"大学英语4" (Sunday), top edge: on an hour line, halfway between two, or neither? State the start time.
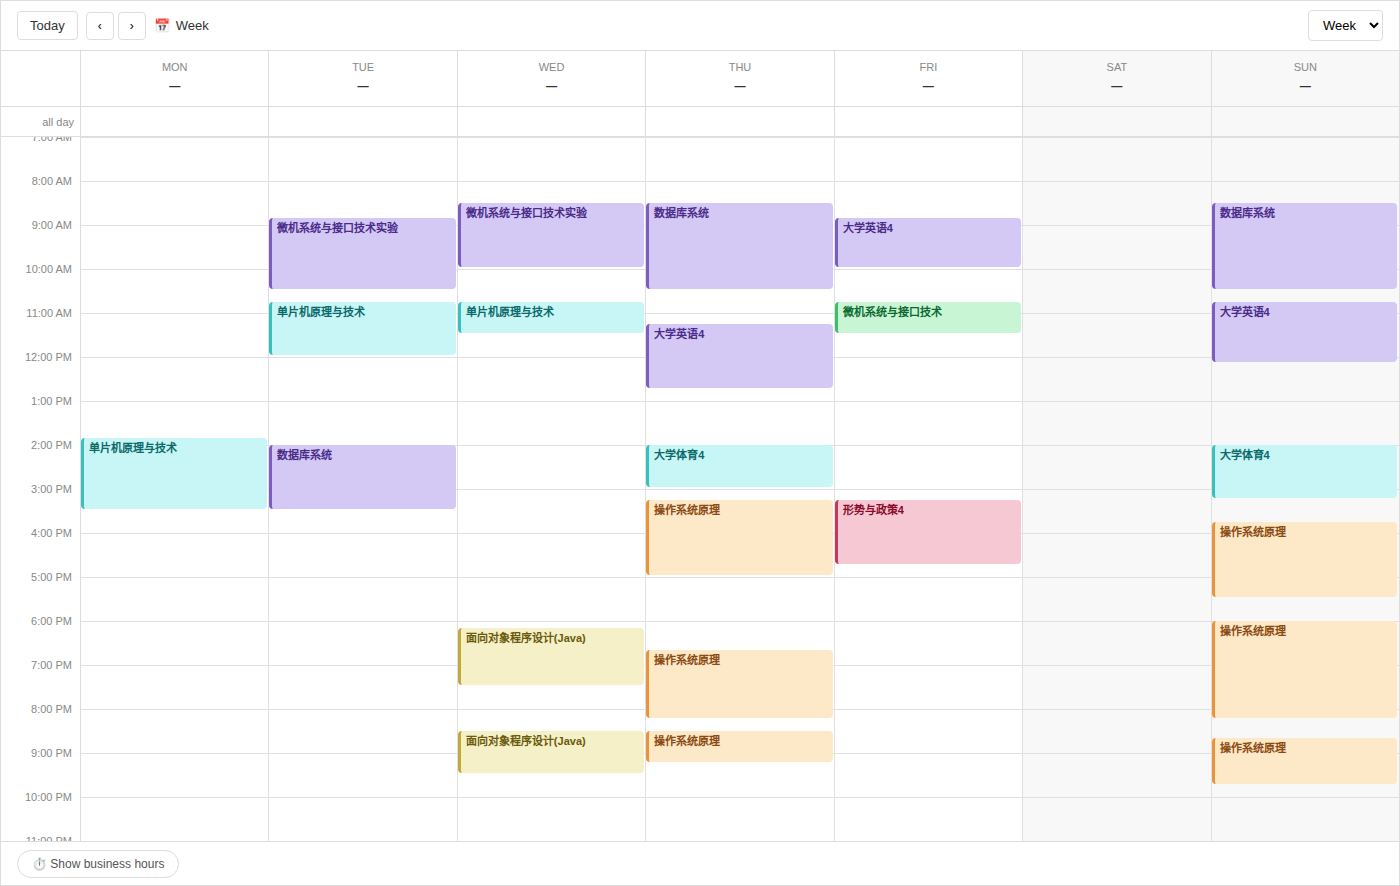
10:45 AM -- neither: three quarters of the way from the 10 AM line to the 11 AM line.